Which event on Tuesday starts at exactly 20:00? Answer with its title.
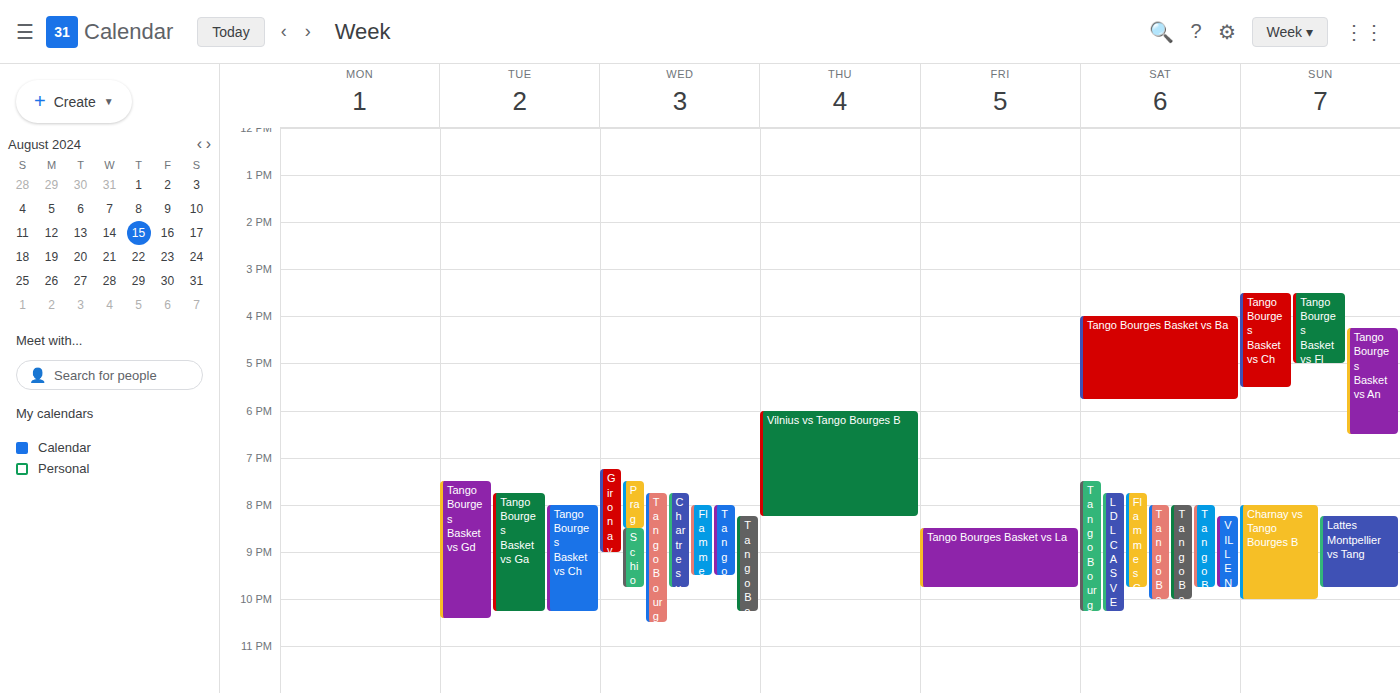
"Tango Bourges Basket vs Ch"